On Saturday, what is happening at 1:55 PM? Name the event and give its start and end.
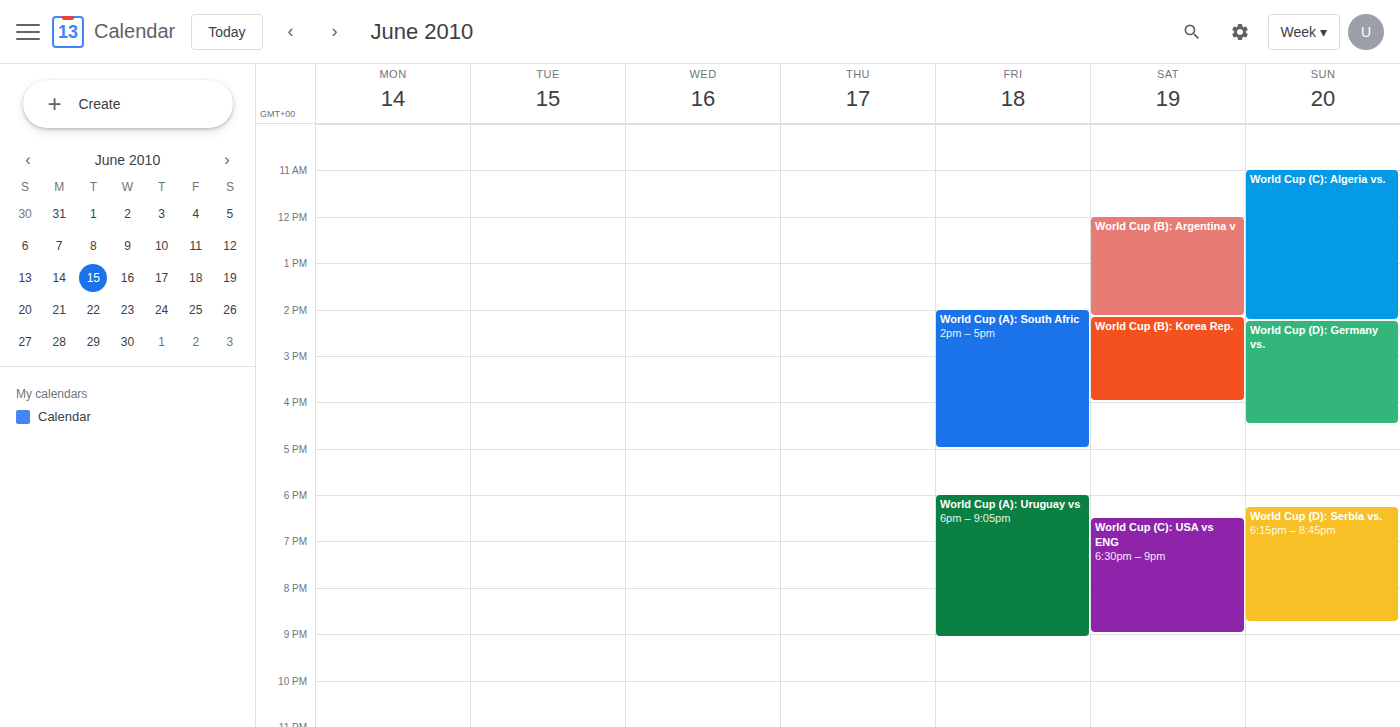
"World Cup (B): Argentina v", 12:00 PM to 2:10 PM